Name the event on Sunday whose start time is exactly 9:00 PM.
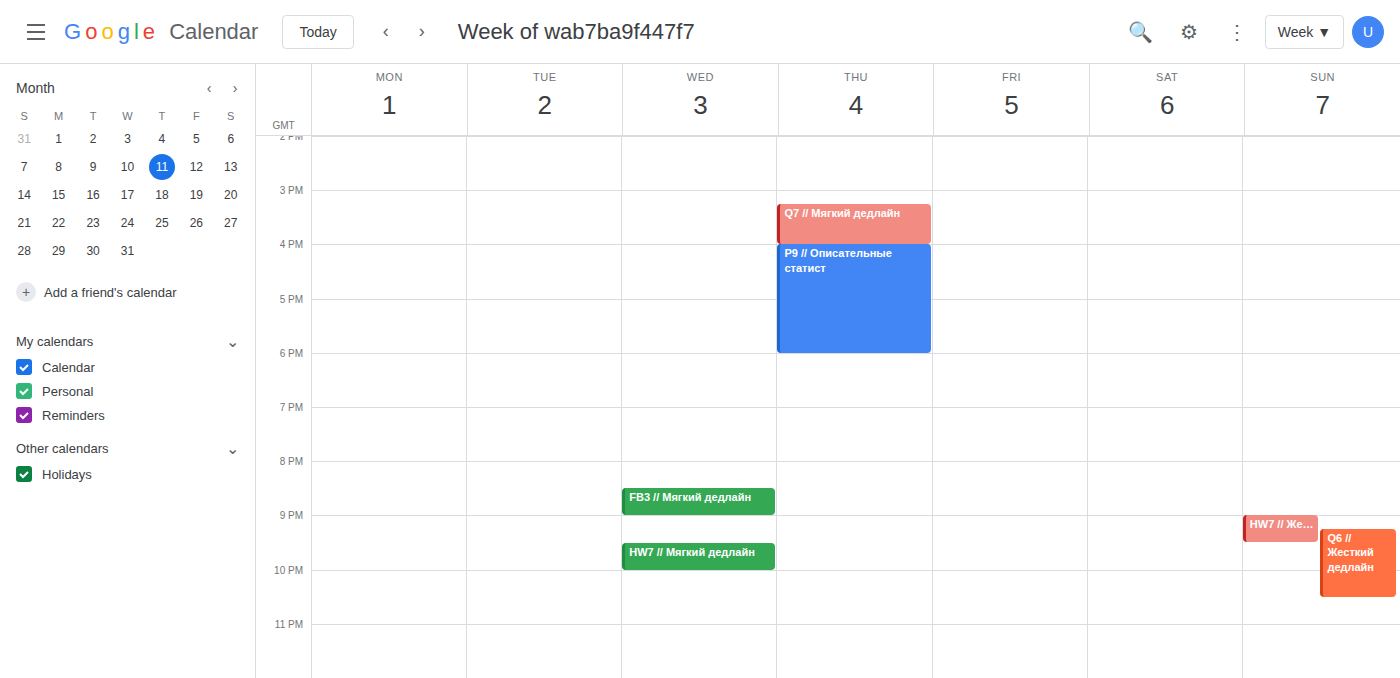
"HW7 // Жесткий дедлайн"